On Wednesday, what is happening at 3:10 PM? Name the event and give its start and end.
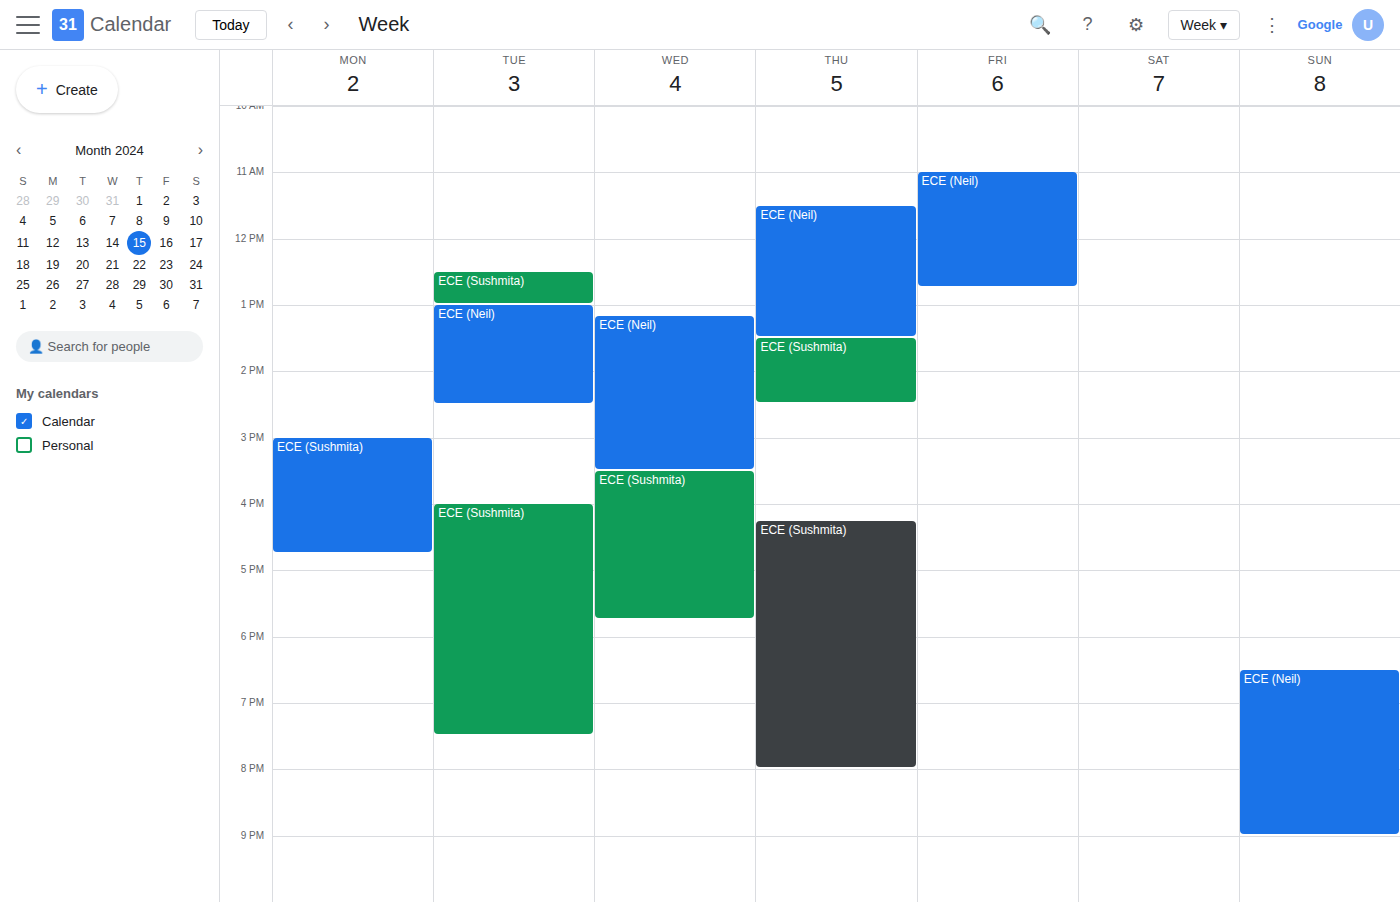
"ECE (Neil)", 1:10 PM to 3:30 PM